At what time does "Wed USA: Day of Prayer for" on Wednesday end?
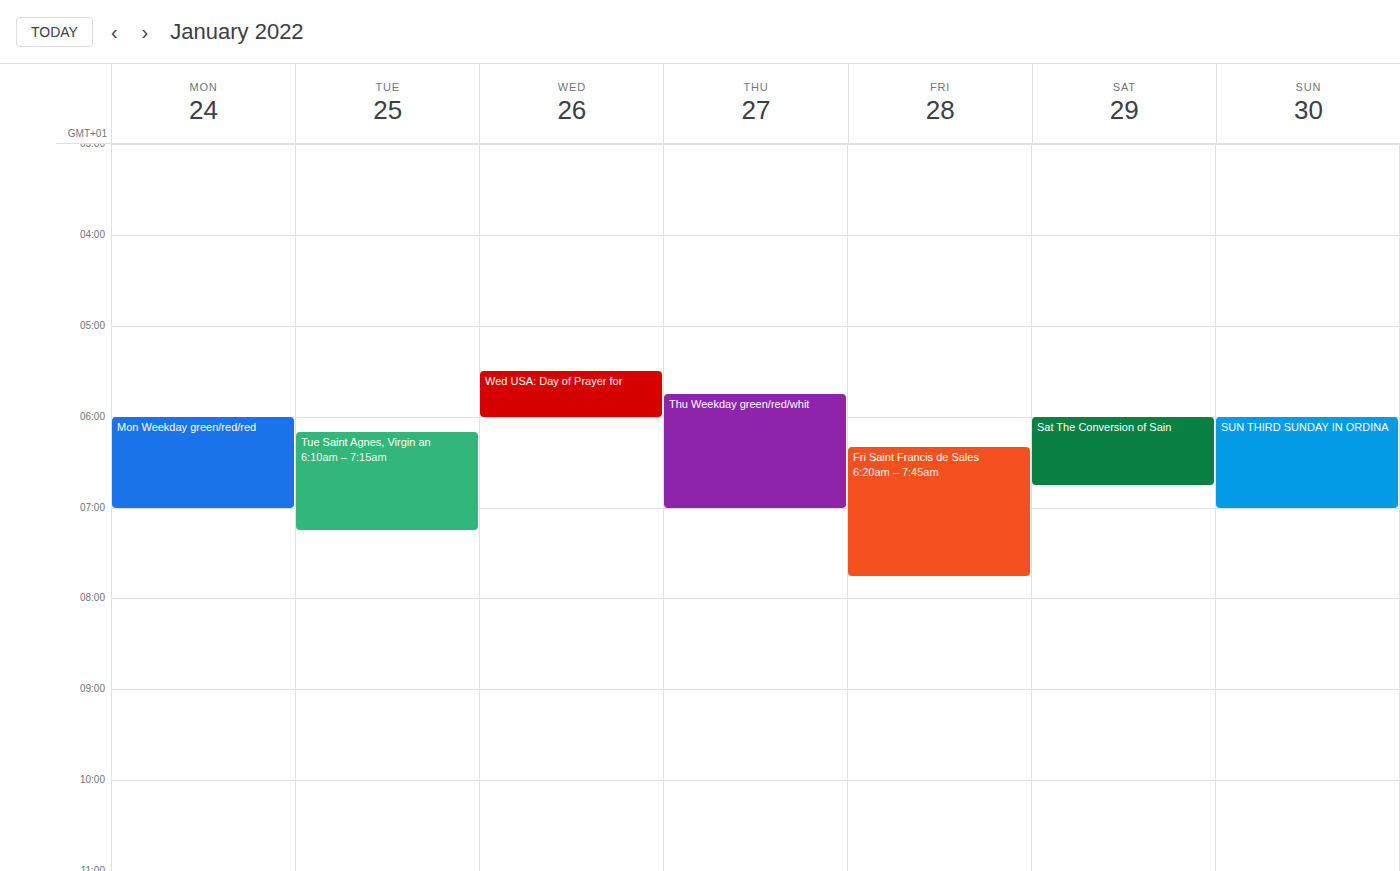
6:00 AM